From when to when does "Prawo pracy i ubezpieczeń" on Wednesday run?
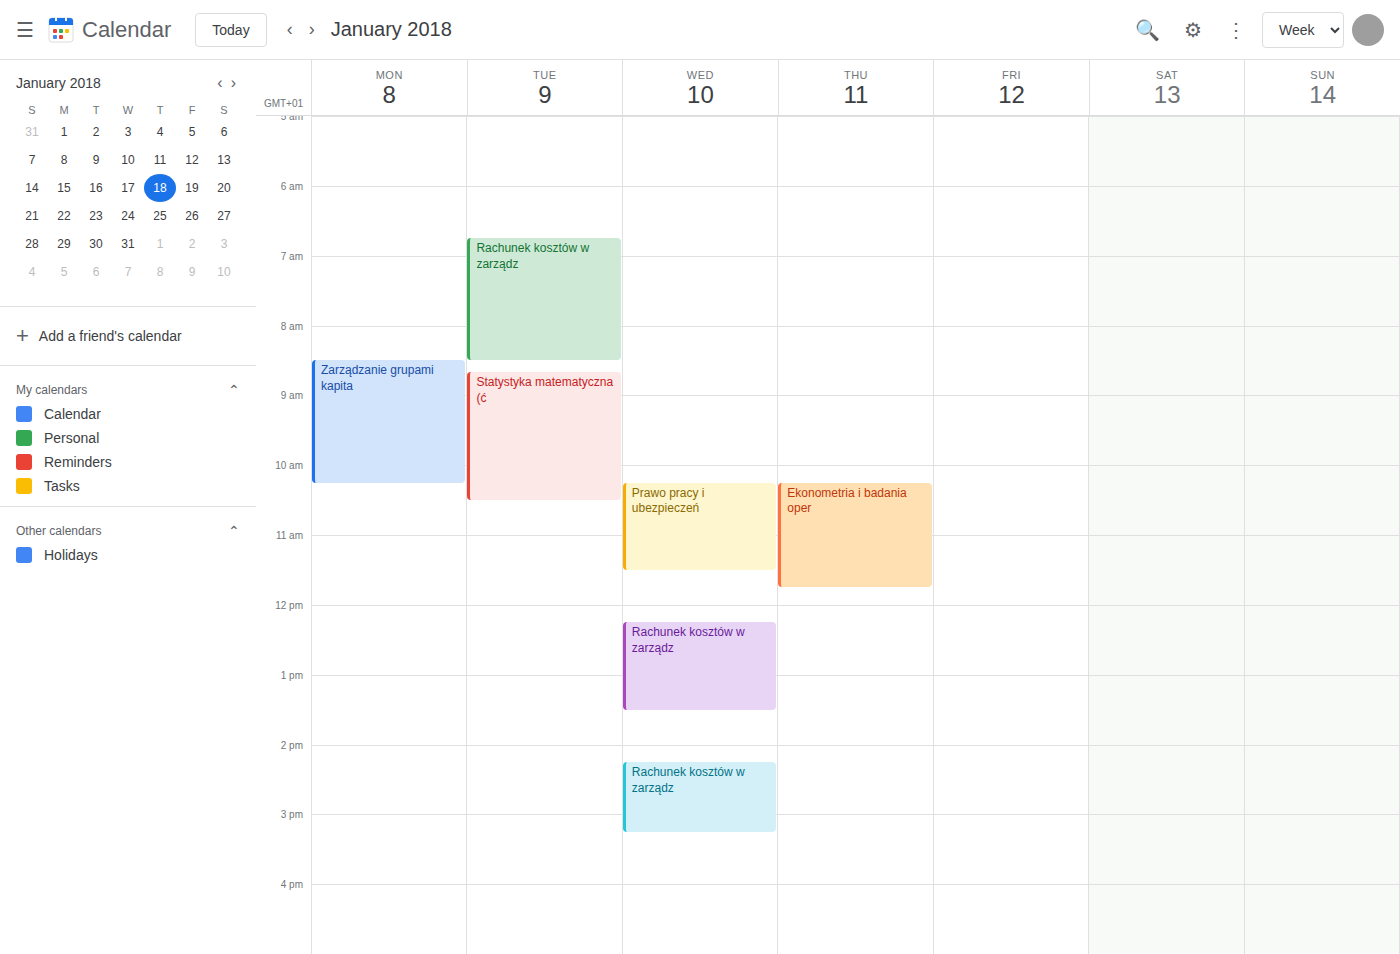
10:15 AM to 11:30 AM